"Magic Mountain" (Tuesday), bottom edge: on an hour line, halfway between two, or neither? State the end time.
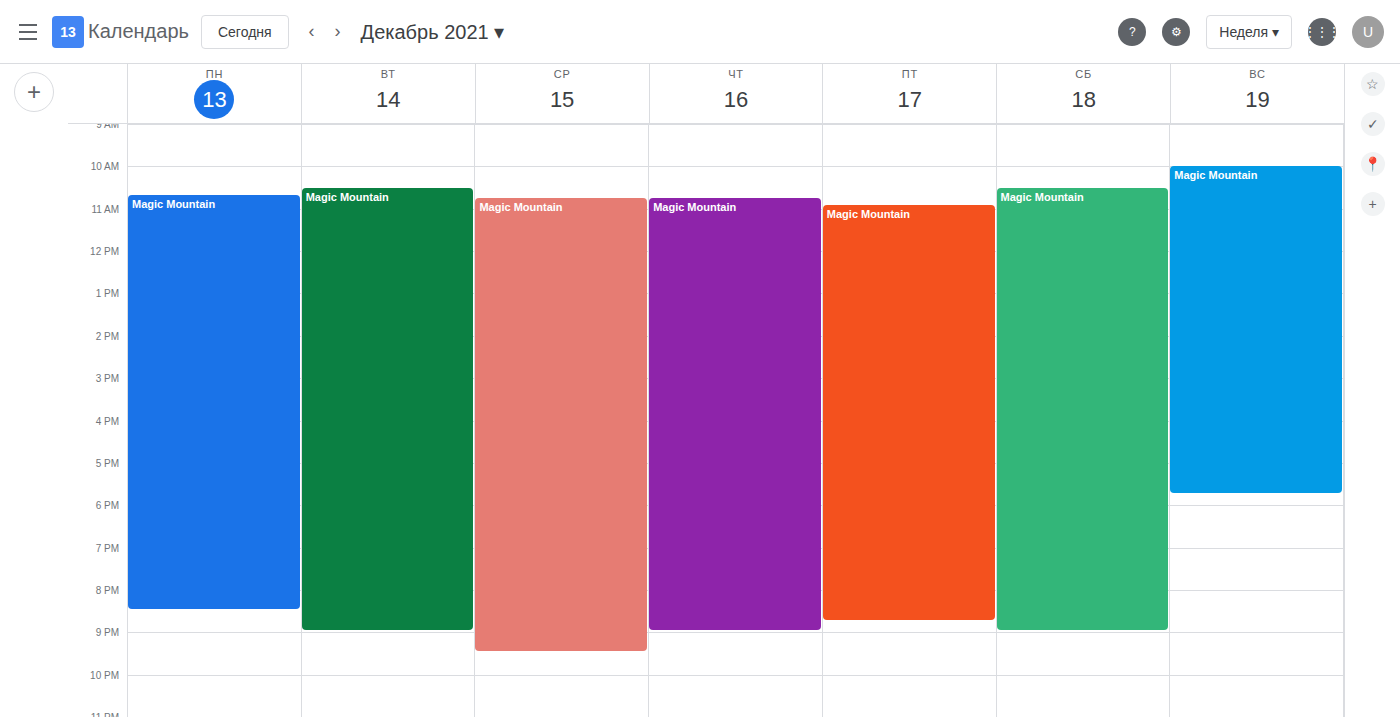
9:00 PM -- exactly on the 9 PM line.